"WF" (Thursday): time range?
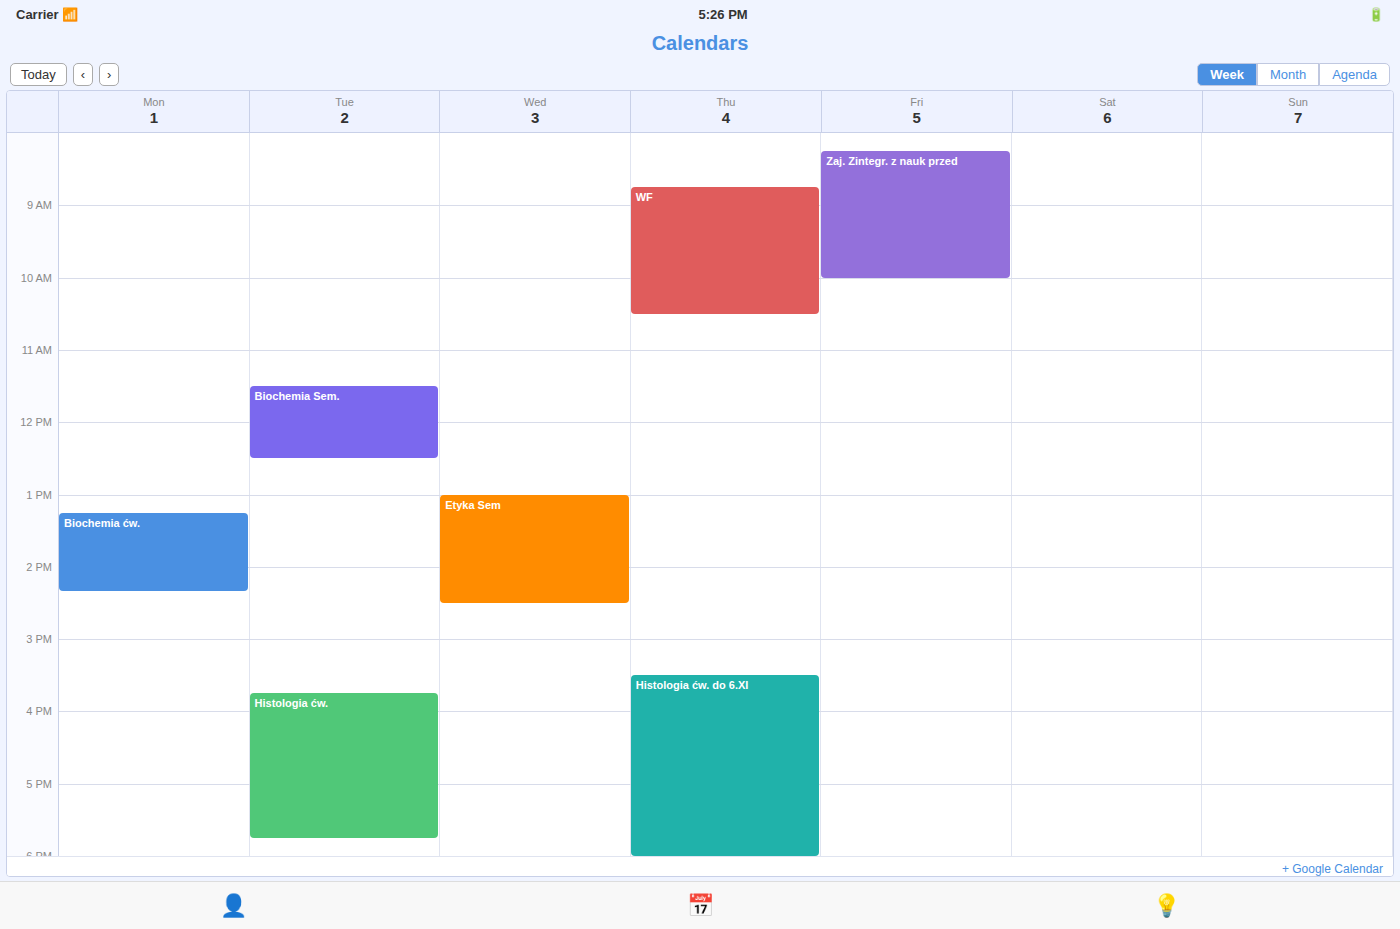
8:45 AM to 10:30 AM